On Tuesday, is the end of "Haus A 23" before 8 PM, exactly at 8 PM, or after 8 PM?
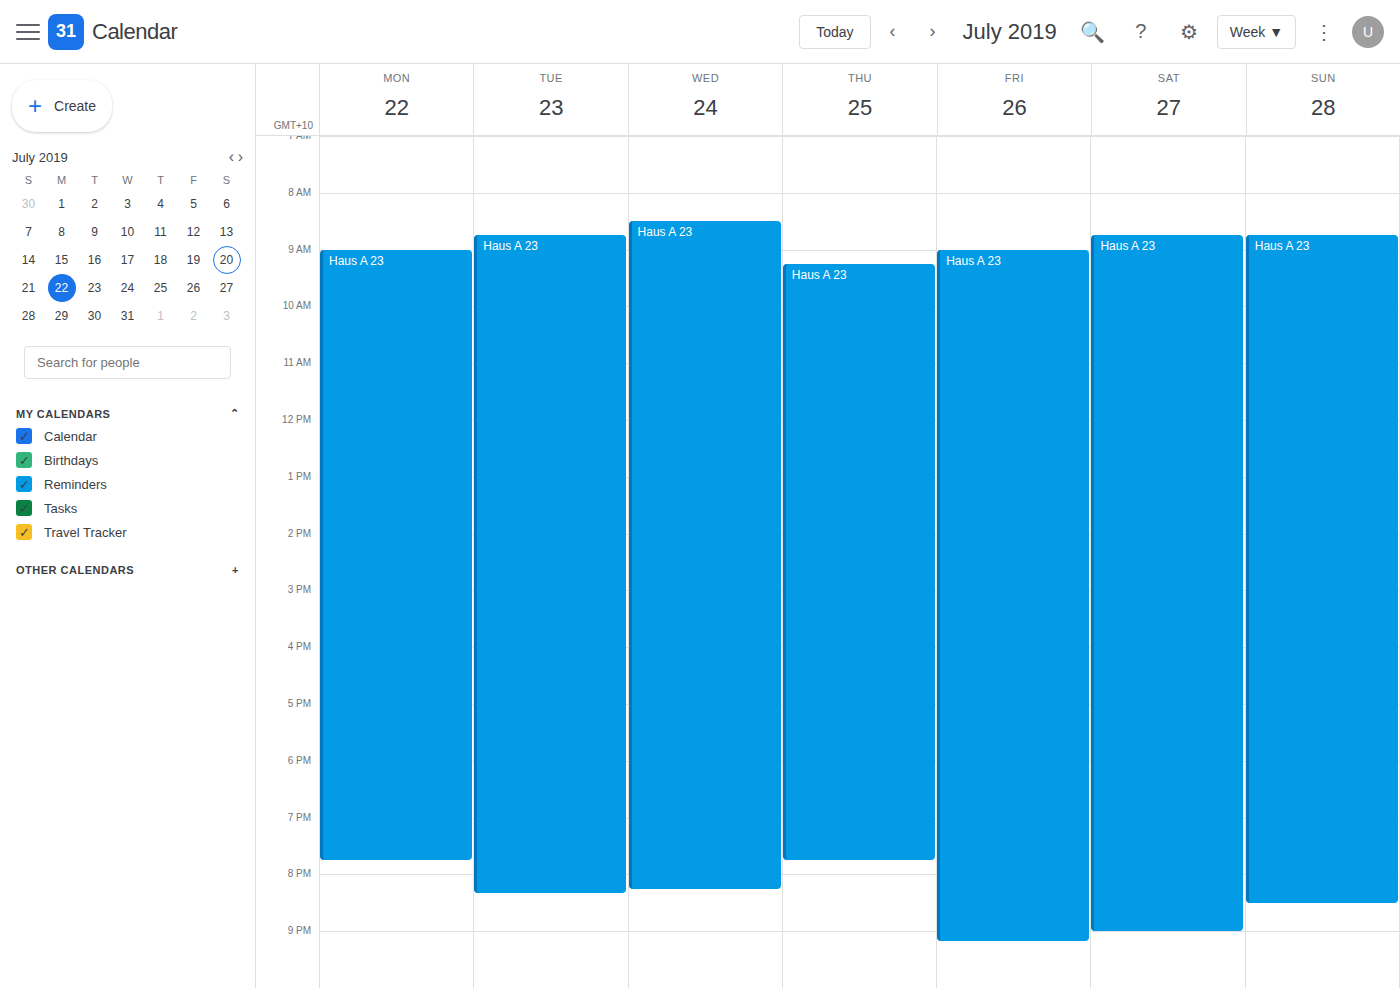
8:20 PM -- after 8 PM, 20 minutes below the 8 PM line.